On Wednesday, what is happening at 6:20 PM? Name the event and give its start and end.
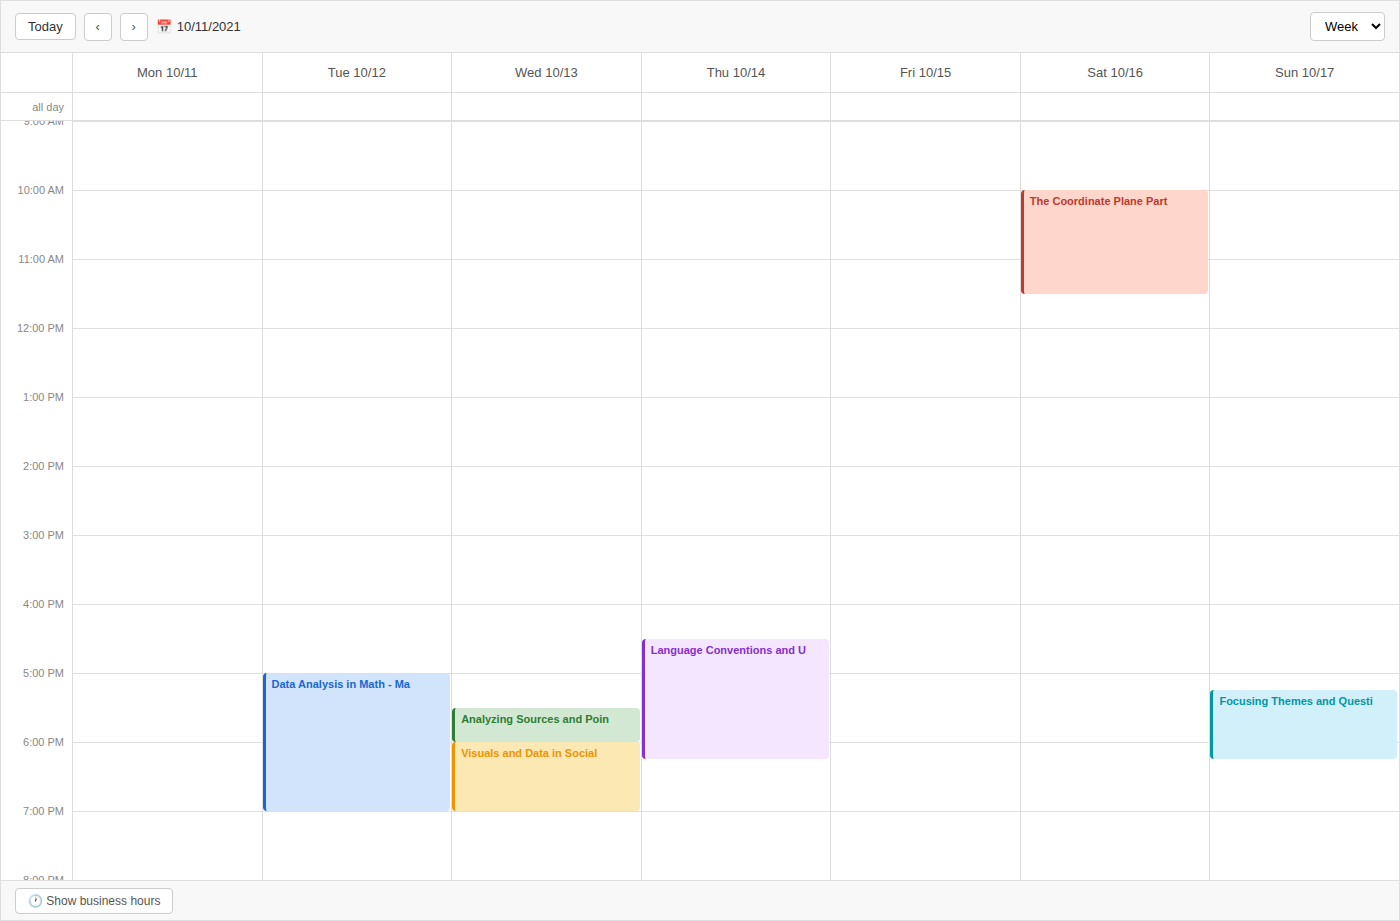
"Visuals and Data in Social", 6:00 PM to 7:00 PM